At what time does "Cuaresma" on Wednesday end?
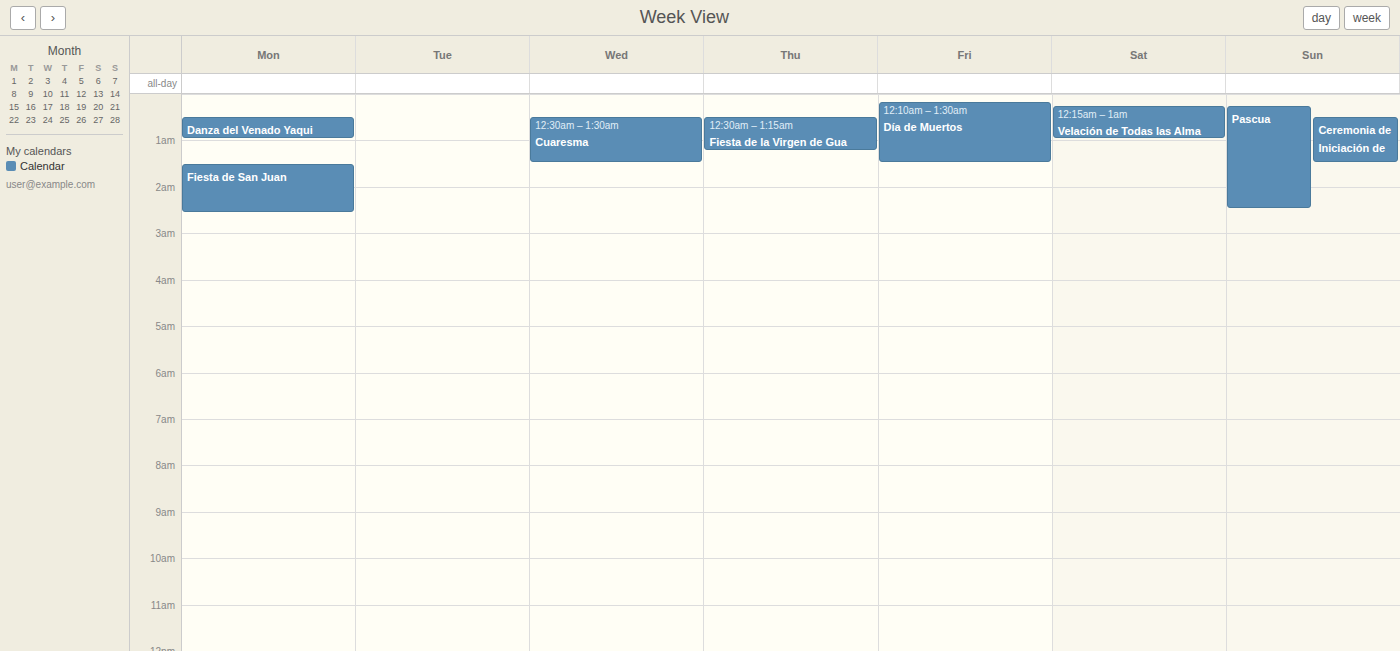
01:30